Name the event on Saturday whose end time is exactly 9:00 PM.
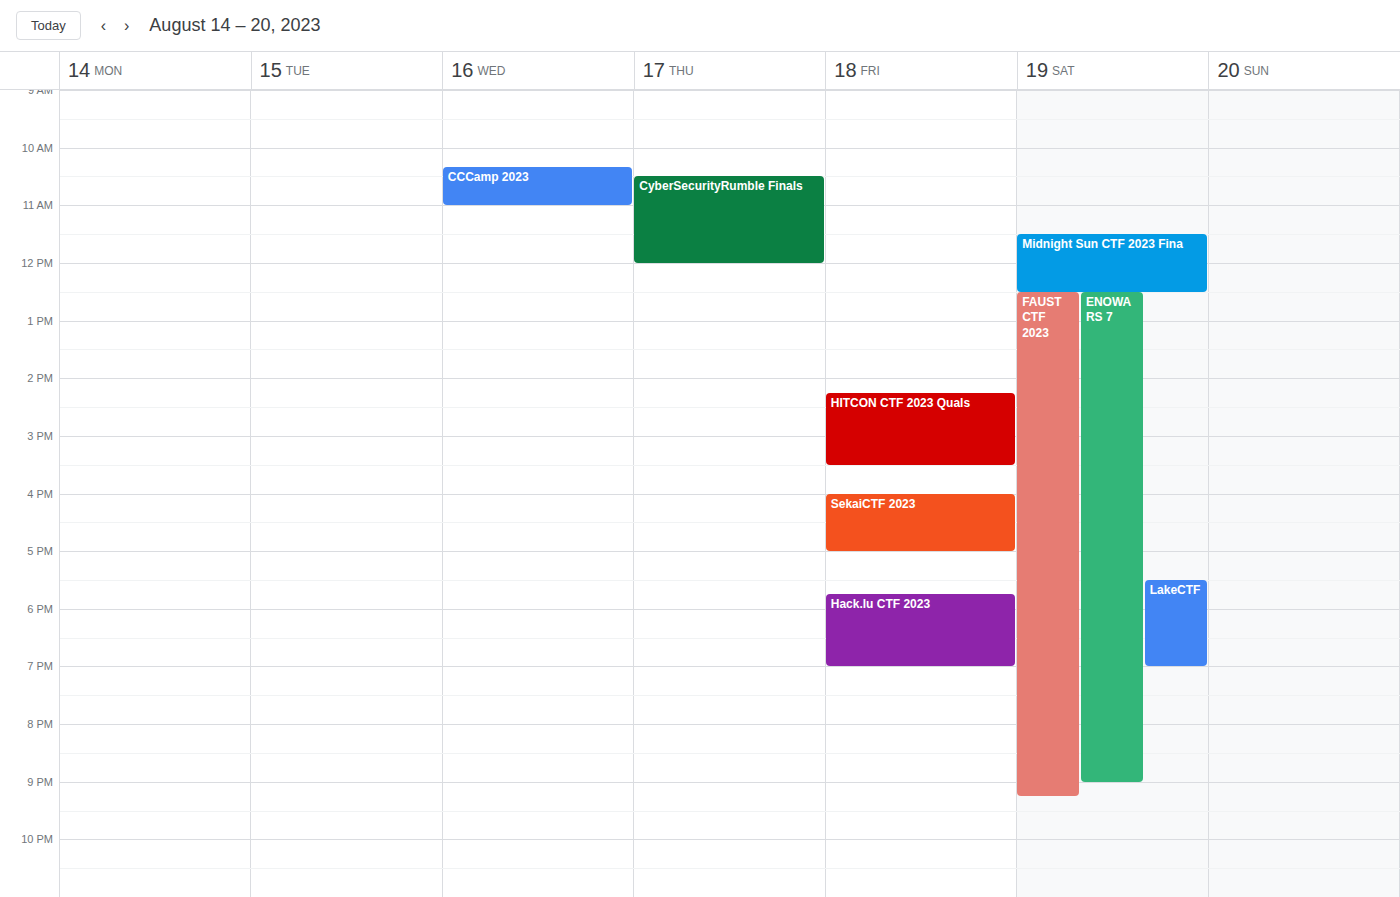
"ENOWARS 7"